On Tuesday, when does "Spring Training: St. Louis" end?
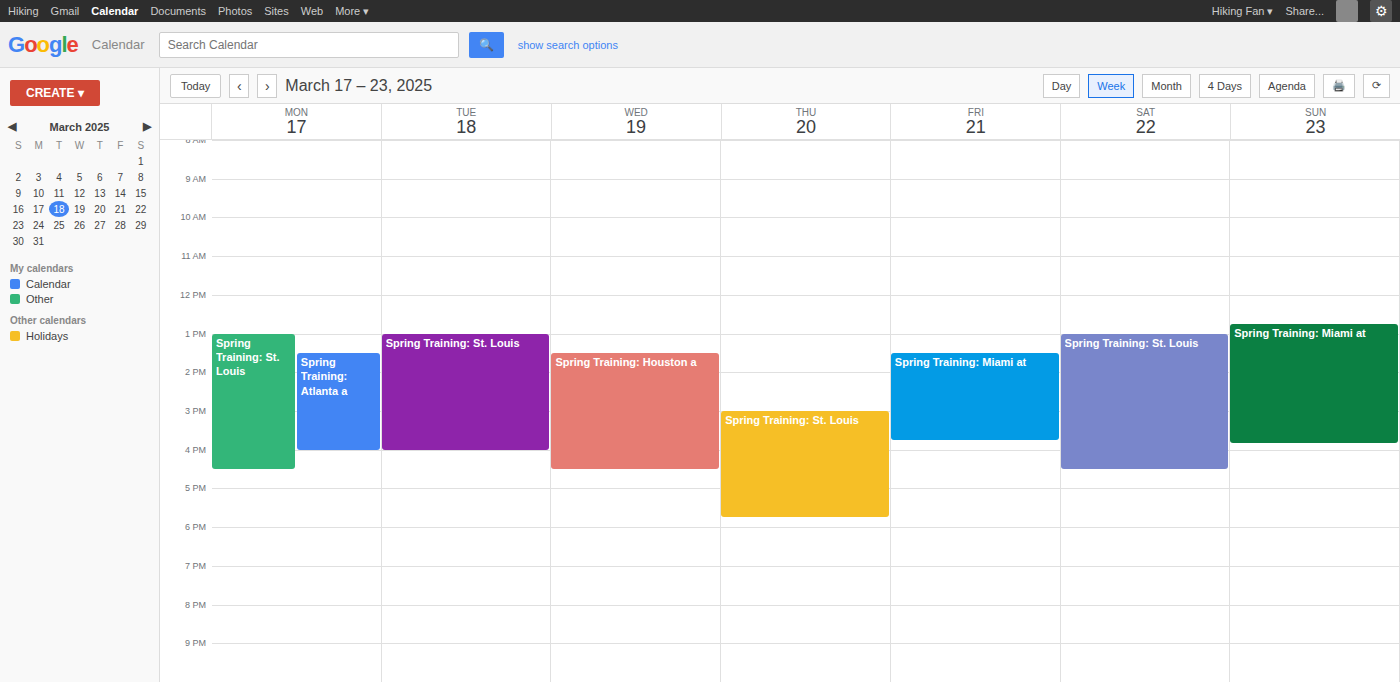
4:00 PM